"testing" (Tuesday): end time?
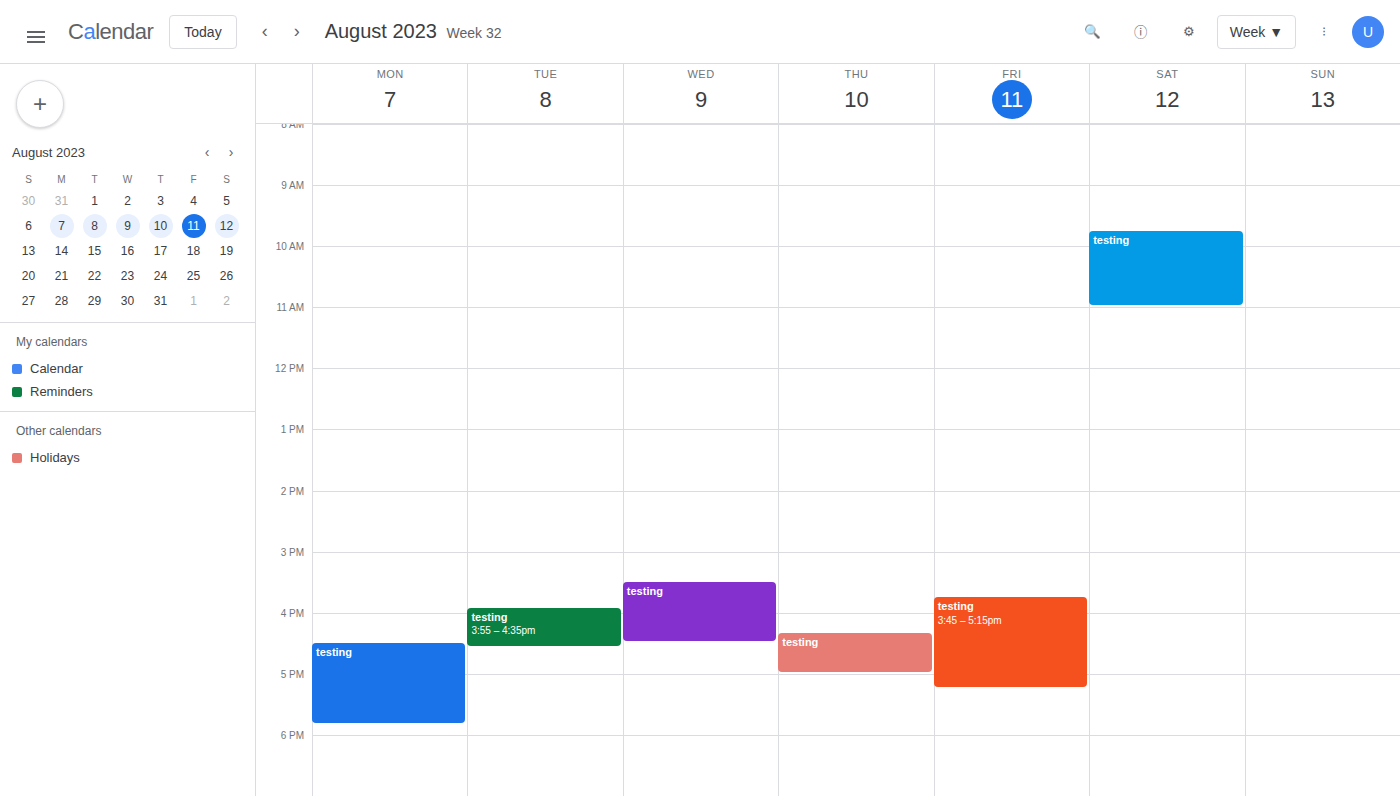
4:35 PM